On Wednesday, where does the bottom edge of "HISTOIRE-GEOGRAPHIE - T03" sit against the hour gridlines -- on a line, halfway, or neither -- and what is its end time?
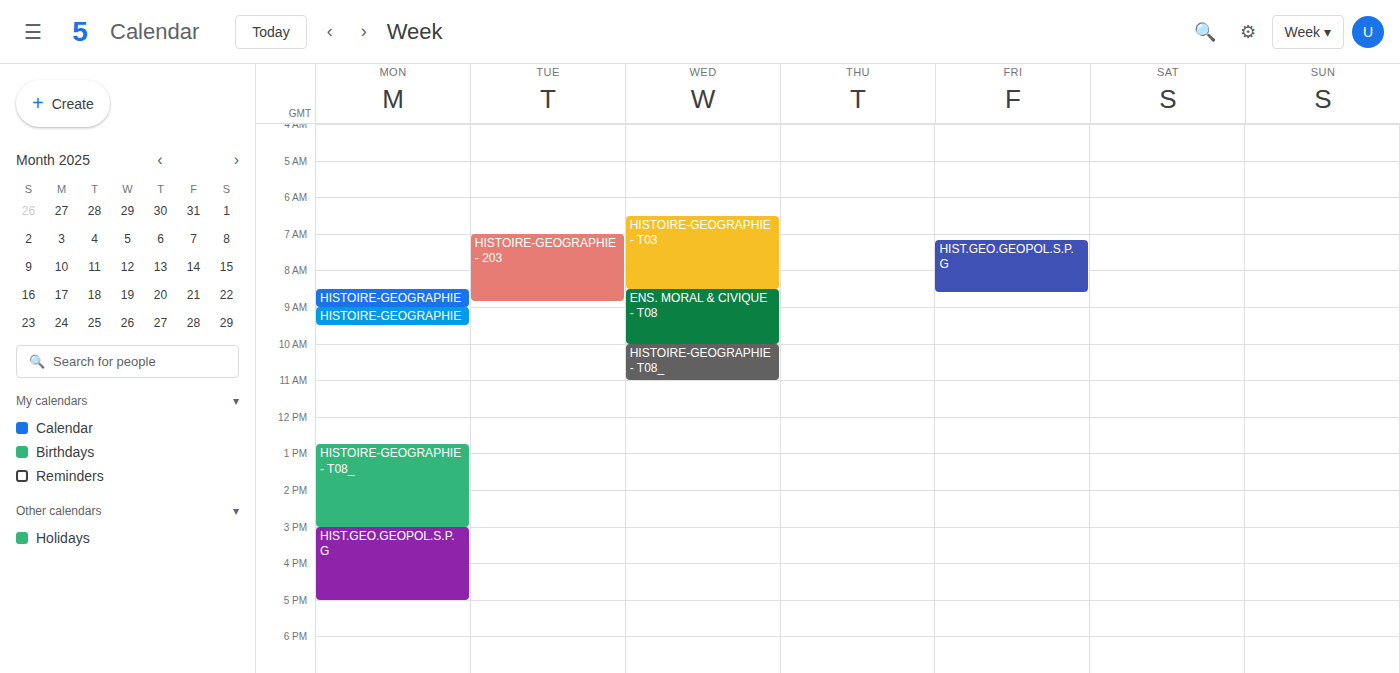
8:30 AM -- halfway between the 8 AM and 9 AM lines.